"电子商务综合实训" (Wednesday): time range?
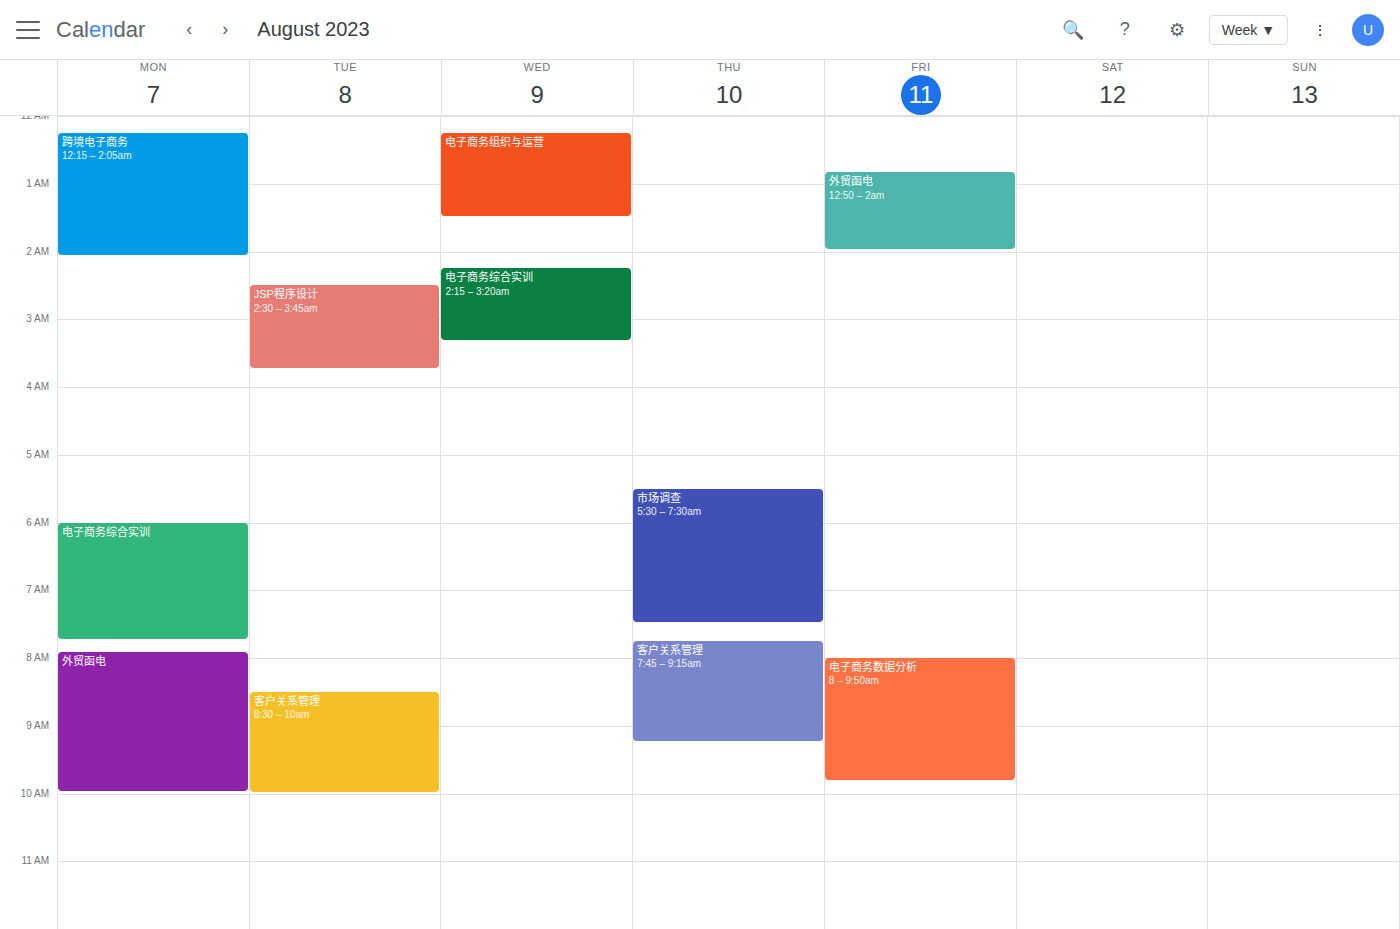
2:15 AM to 3:20 AM